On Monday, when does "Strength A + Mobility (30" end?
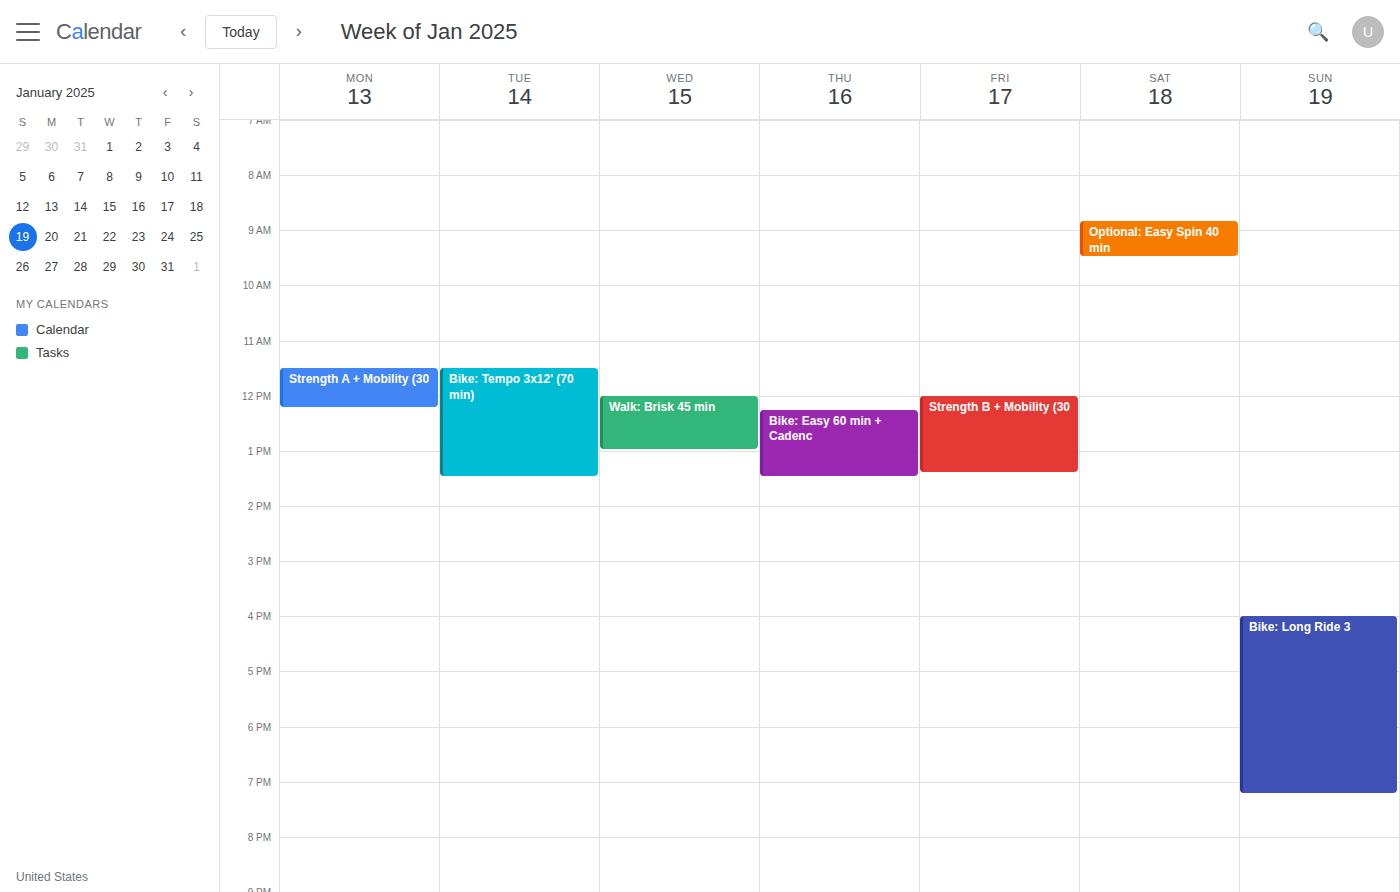
12:15 PM